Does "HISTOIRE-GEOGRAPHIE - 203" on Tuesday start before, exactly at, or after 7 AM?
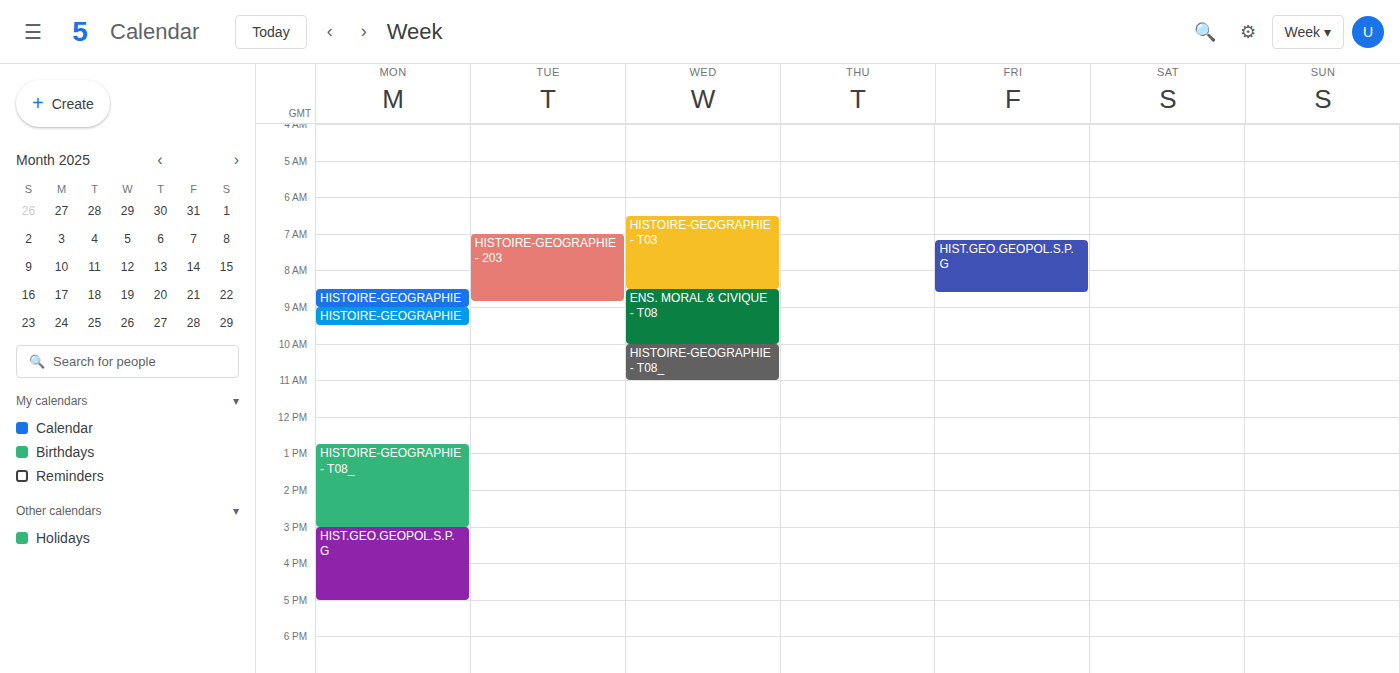
7:00 AM -- exactly at 7 AM, on the 7 AM line.